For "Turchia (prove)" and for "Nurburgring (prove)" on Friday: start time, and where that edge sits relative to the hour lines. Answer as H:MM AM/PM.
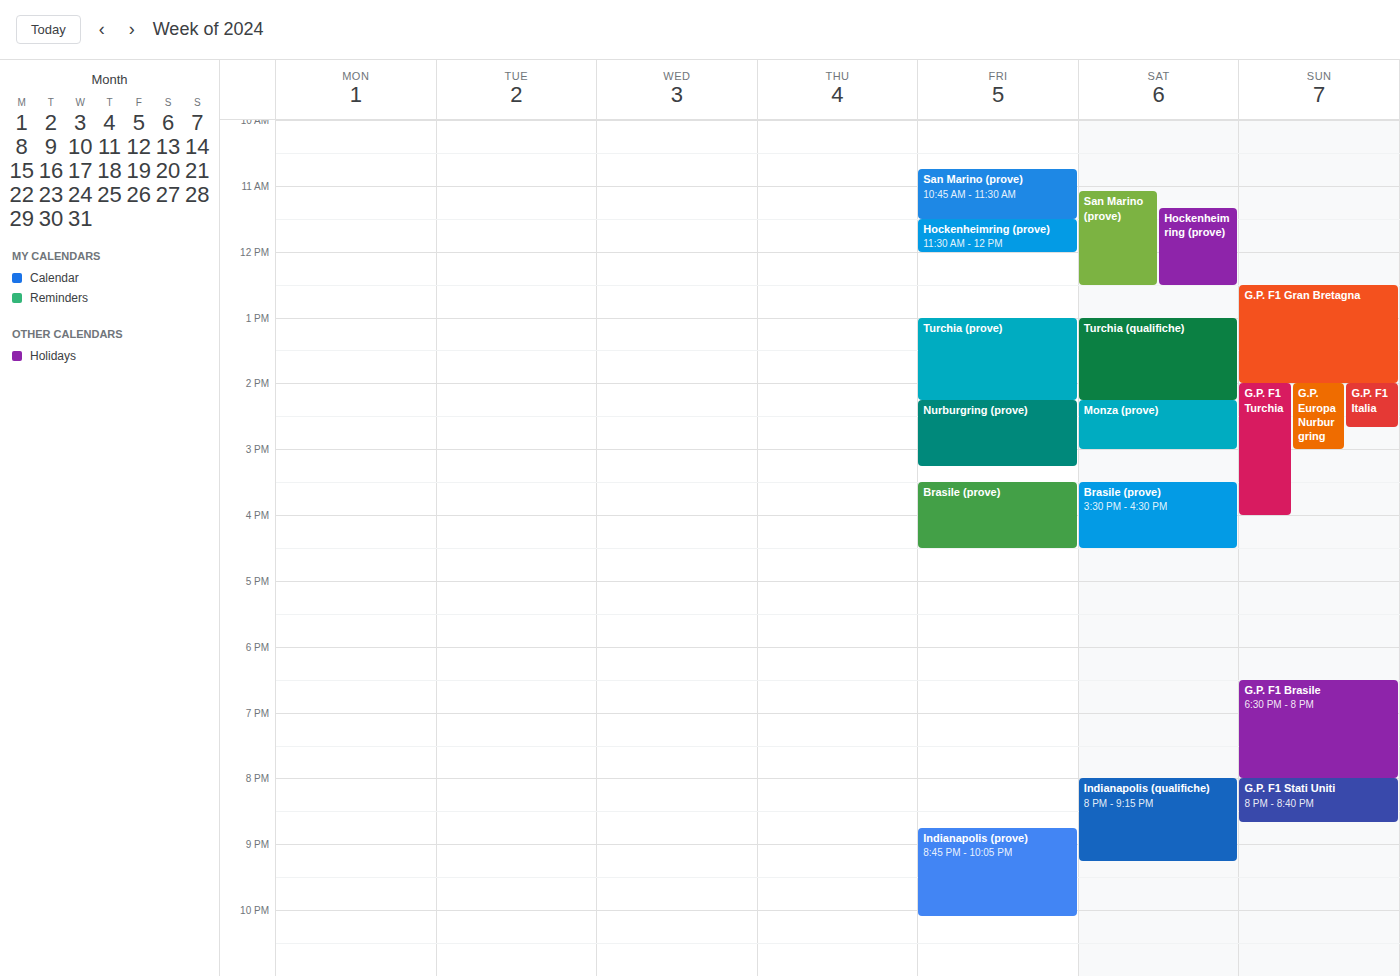
"Turchia (prove)": 1:00 PM, exactly on the 1 PM line. "Nurburgring (prove)": 2:15 PM, neither: a quarter of the way from the 2 PM line to the 3 PM line.